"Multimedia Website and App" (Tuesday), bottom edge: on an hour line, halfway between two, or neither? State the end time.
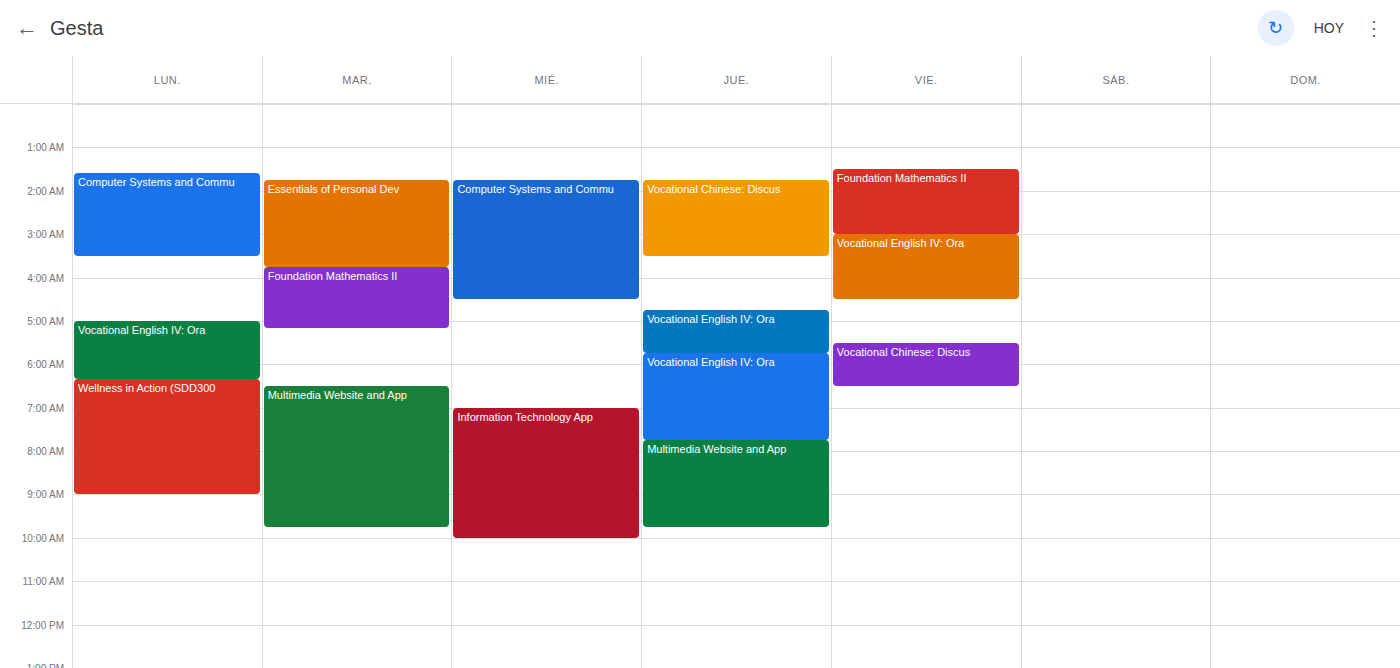
9:45 AM -- neither: three quarters of the way from the 9 AM line to the 10 AM line.